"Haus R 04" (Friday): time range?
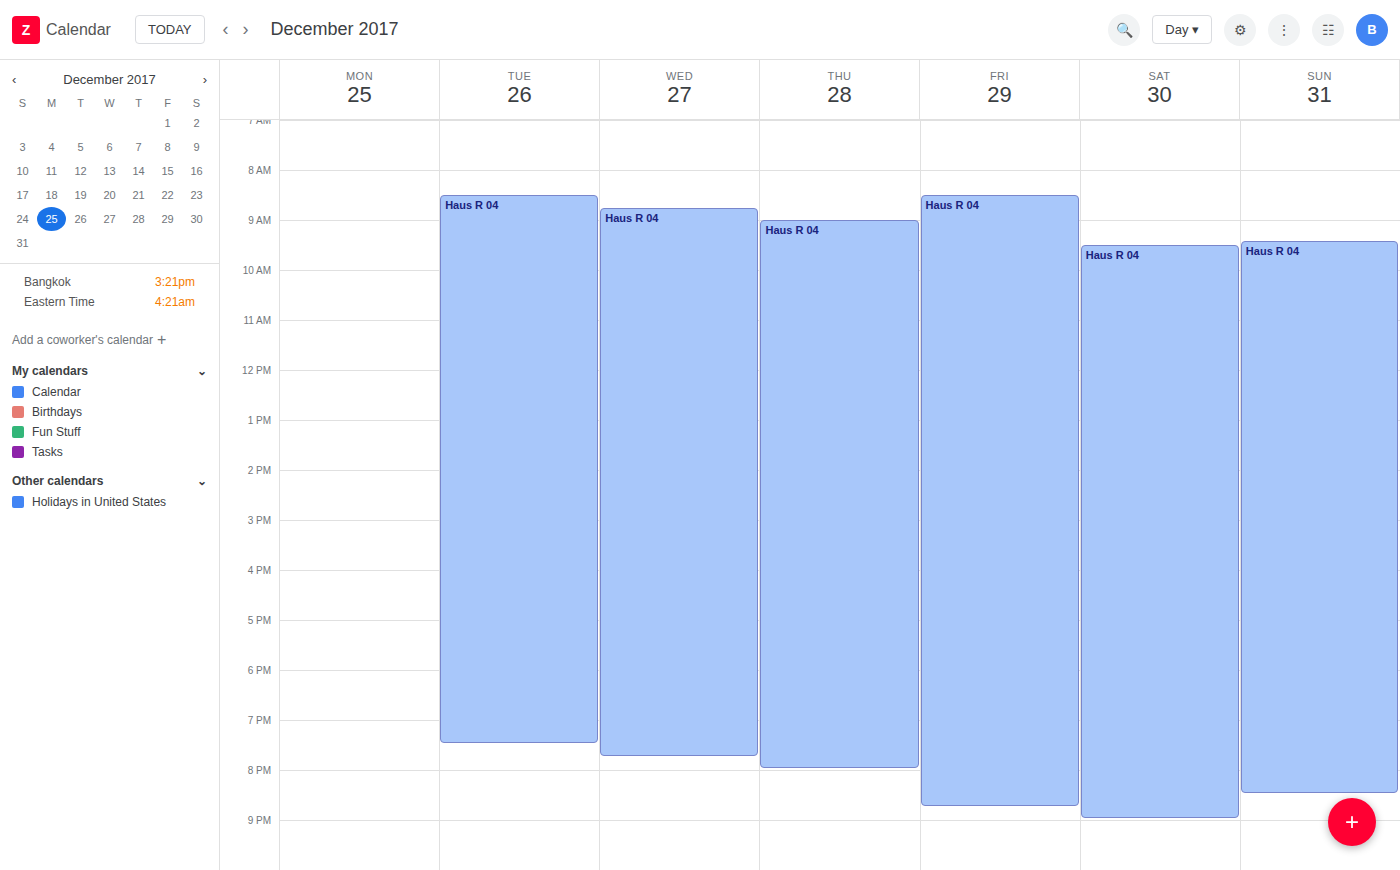
8:30 AM to 8:45 PM